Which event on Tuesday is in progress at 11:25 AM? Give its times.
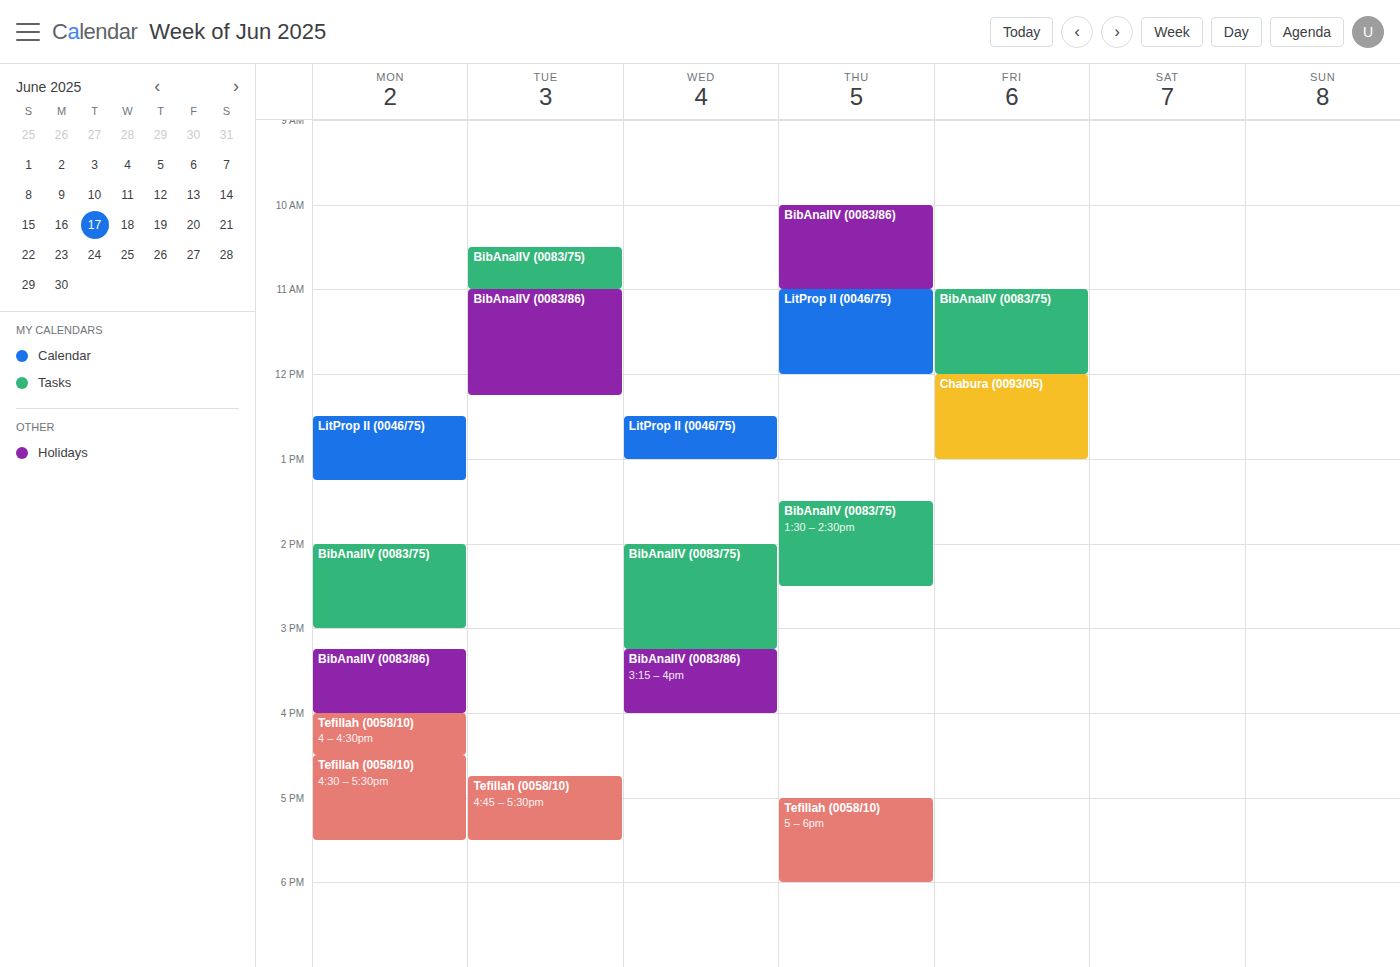
"BibAnalIV (0083/86)", 11:00 AM to 12:15 PM